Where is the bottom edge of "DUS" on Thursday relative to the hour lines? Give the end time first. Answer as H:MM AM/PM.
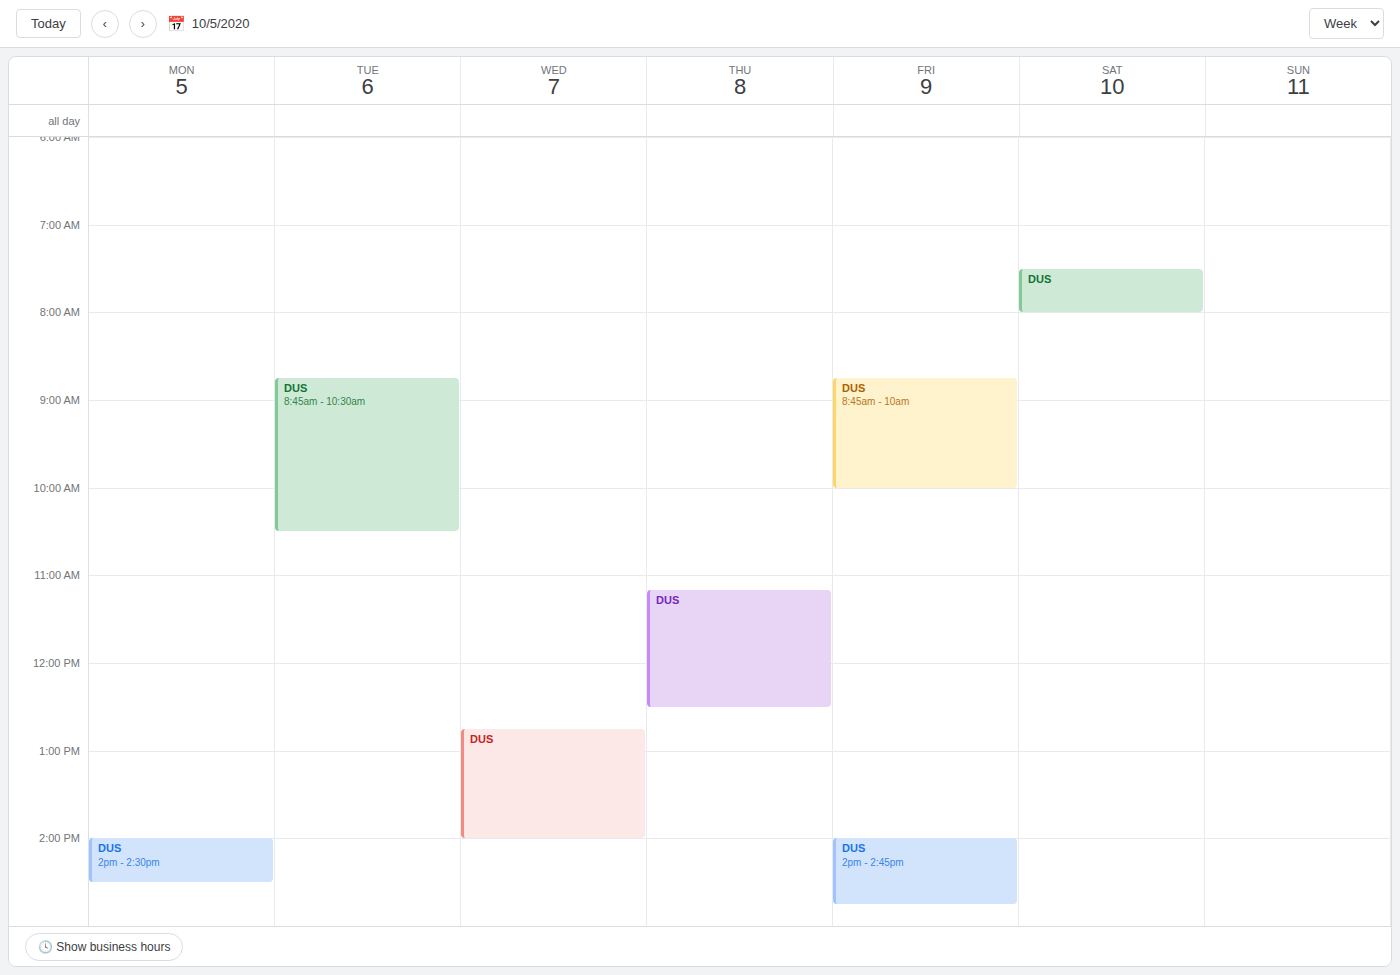
12:30 PM -- halfway between the 12 PM and 1 PM lines.